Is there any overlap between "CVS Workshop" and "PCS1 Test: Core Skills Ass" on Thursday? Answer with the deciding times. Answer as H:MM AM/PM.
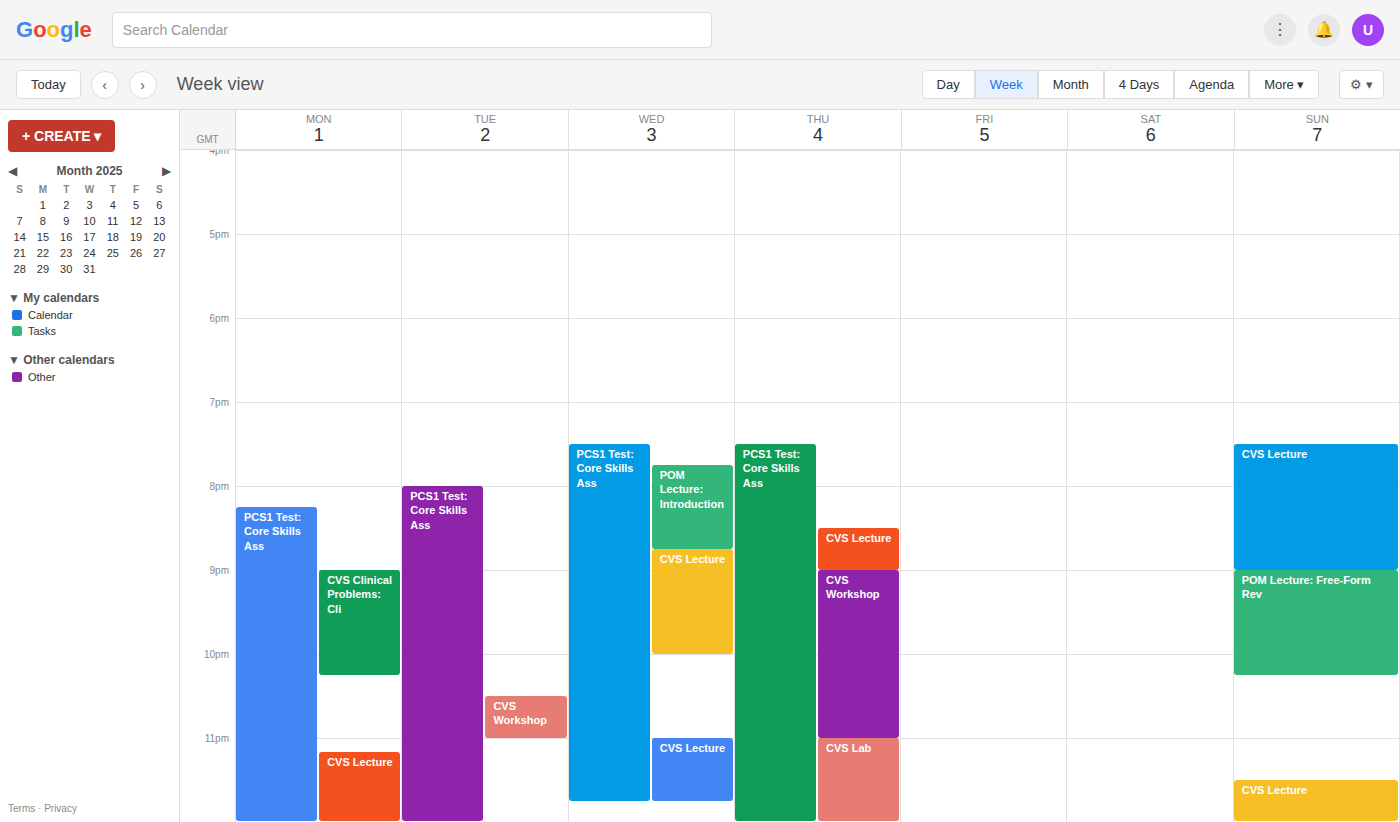
"CVS Workshop" runs 9:00 PM to 11:00 PM, inside "PCS1 Test: Core Skills Ass" -- they overlap.